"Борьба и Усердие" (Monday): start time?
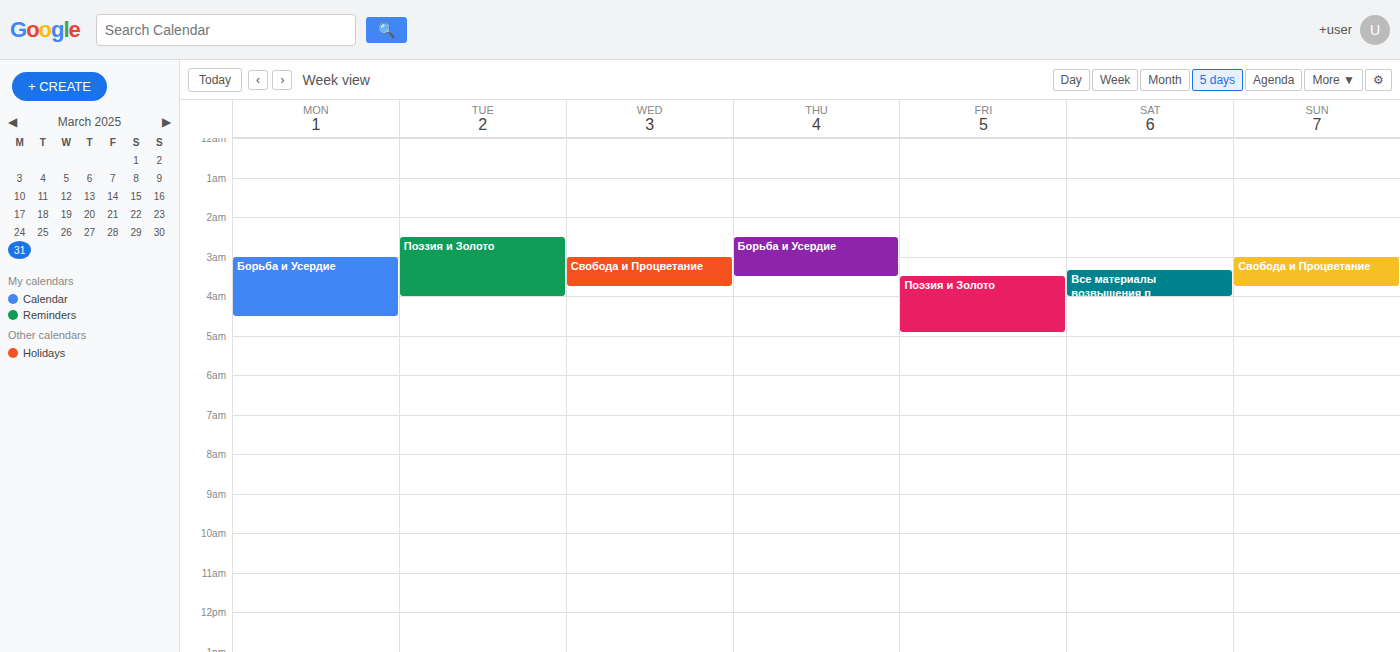
3:00 AM